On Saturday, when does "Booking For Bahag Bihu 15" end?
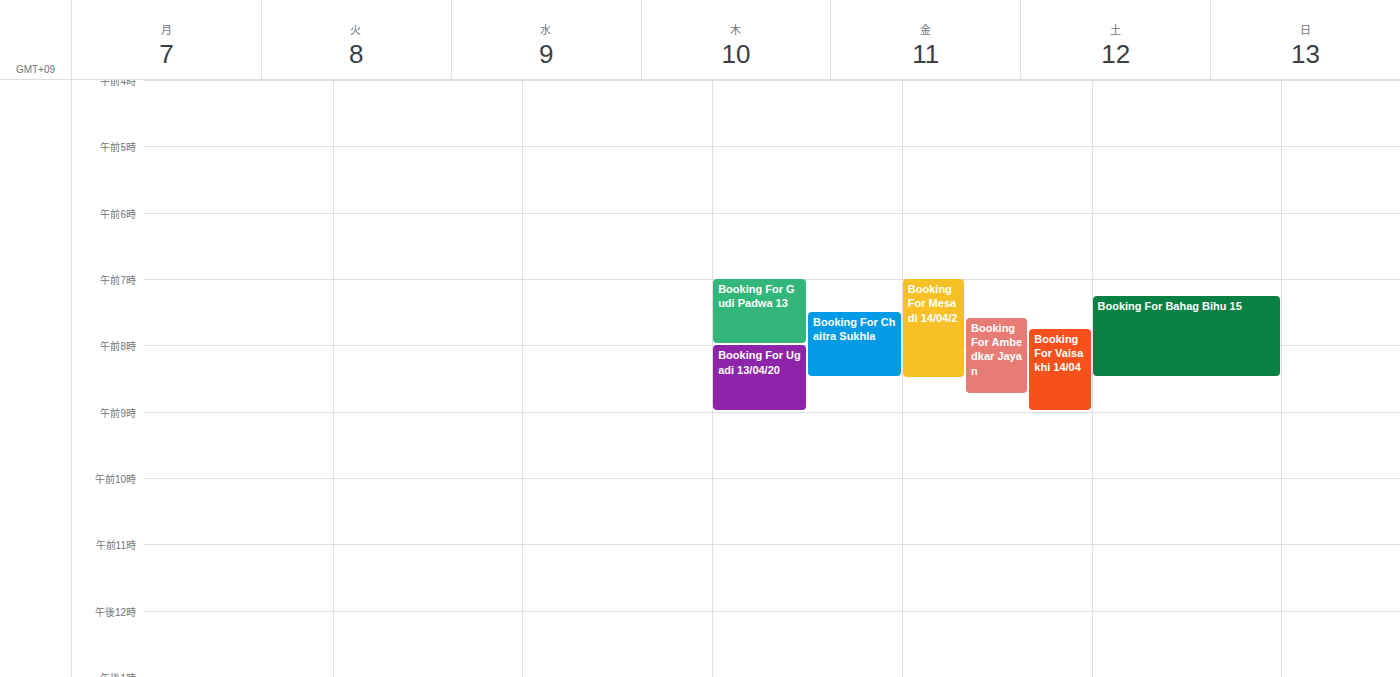
08:30